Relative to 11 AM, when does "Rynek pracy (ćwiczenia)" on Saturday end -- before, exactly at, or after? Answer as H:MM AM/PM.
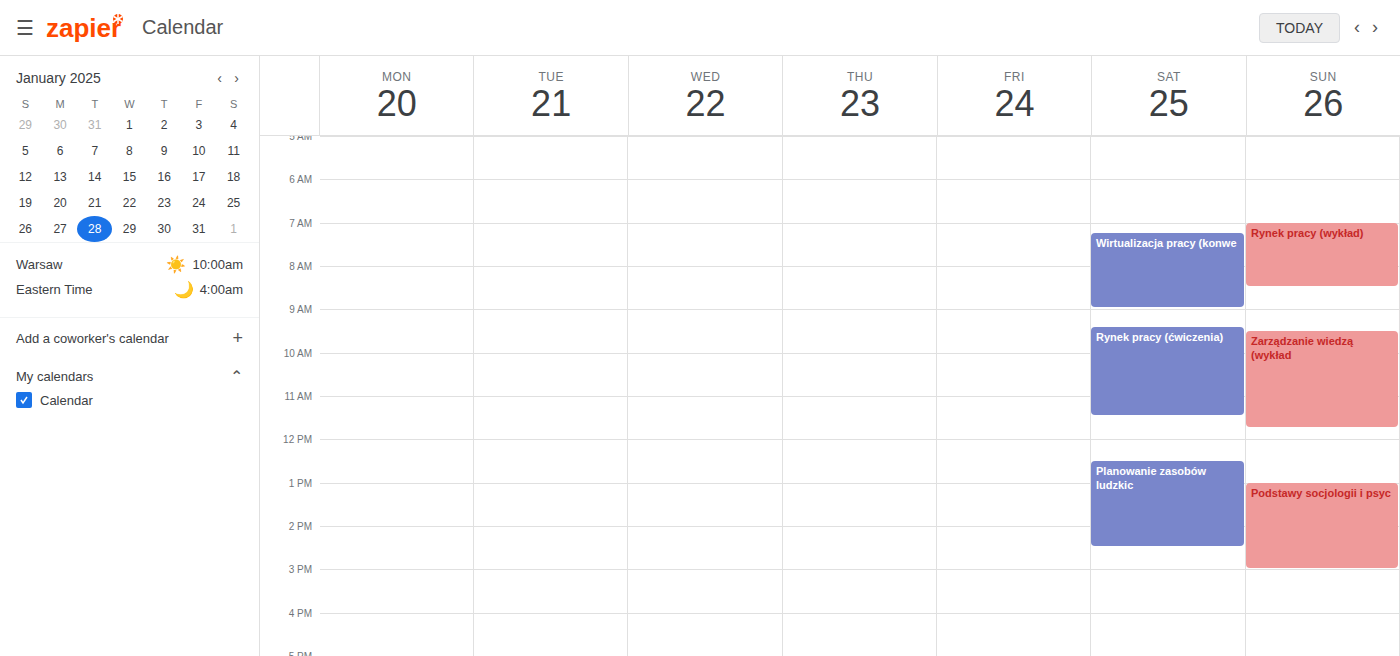
11:30 AM -- after 11 AM, 30 minutes below the 11 AM line.